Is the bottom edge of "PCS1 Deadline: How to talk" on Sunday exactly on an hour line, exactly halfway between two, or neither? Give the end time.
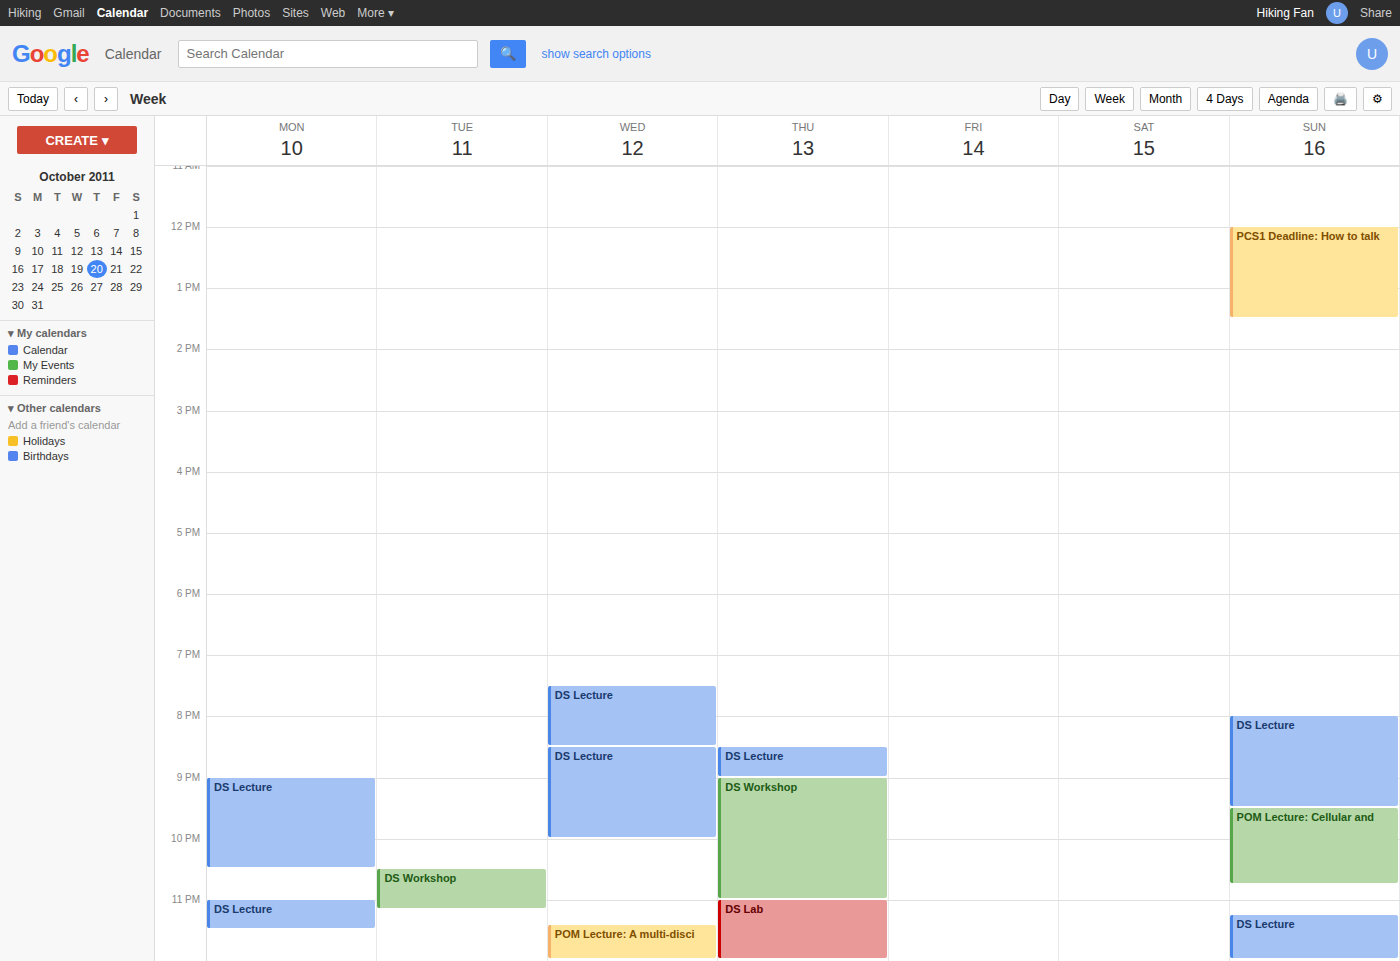
1:30 PM -- halfway between the 1 PM and 2 PM lines.